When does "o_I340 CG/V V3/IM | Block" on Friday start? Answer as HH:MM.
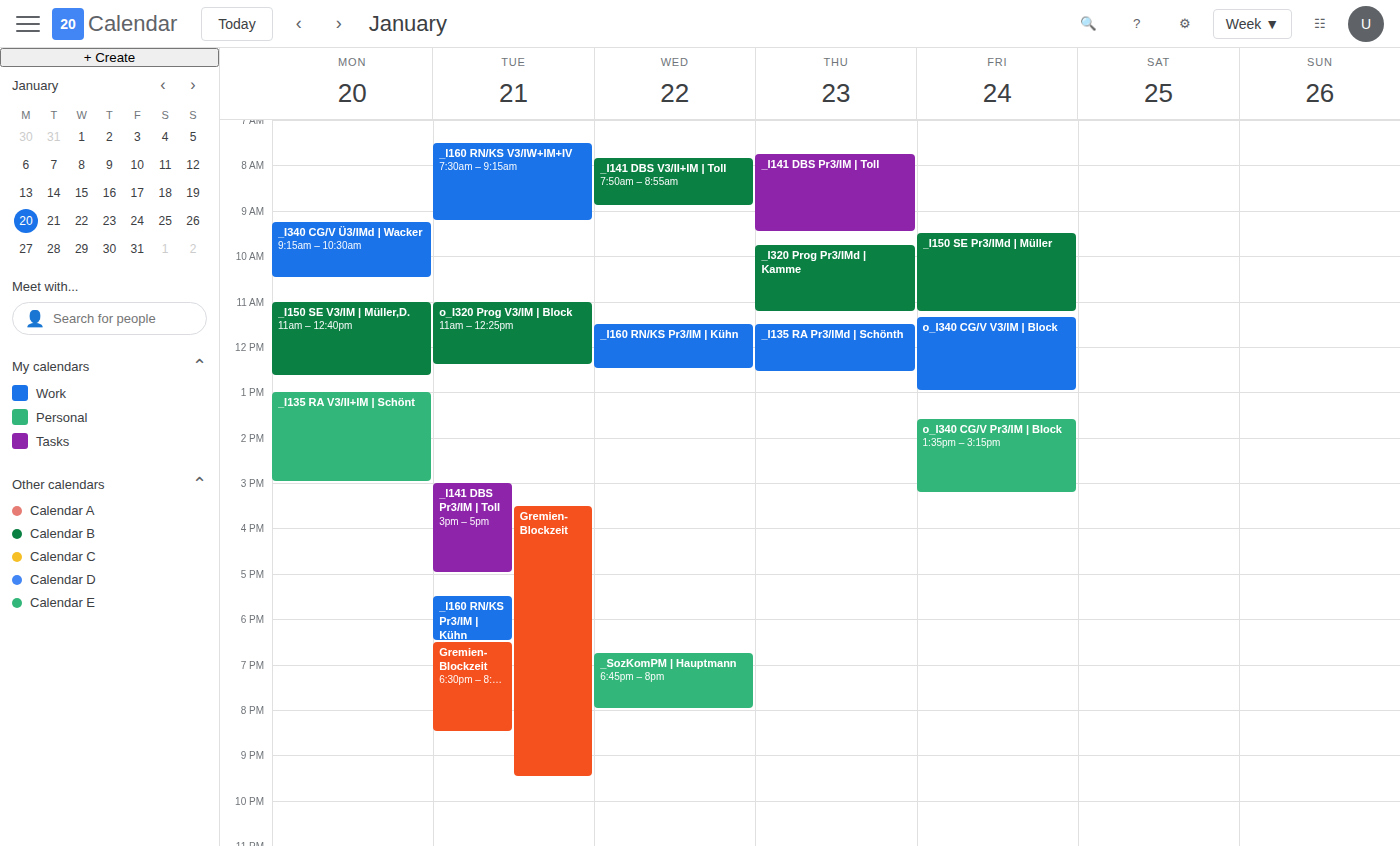
11:20